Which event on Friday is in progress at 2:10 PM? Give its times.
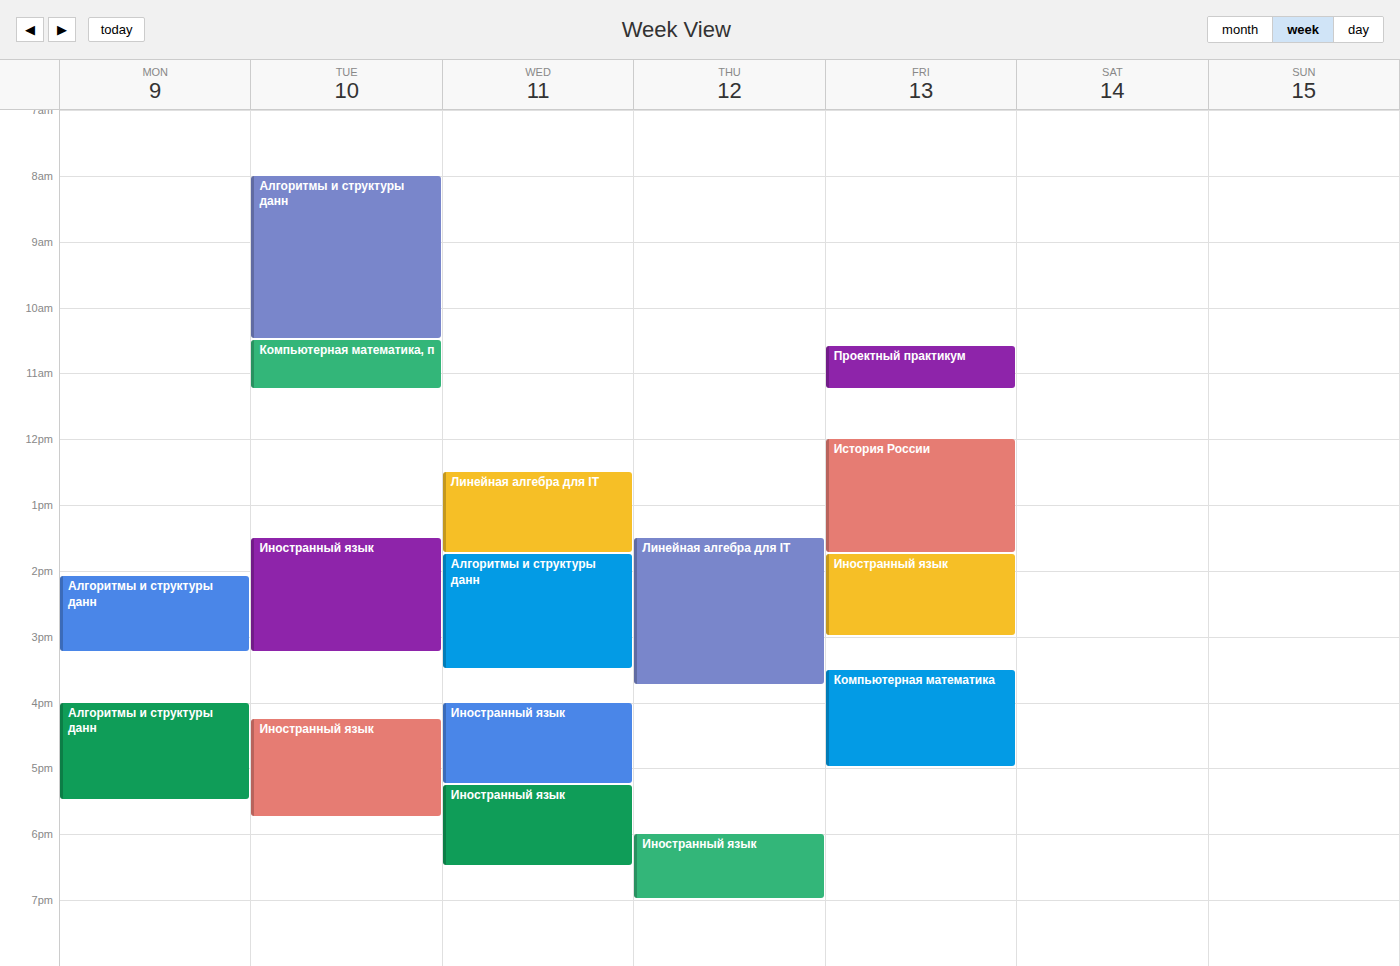
"Иностранный язык", 1:45 PM to 3:00 PM